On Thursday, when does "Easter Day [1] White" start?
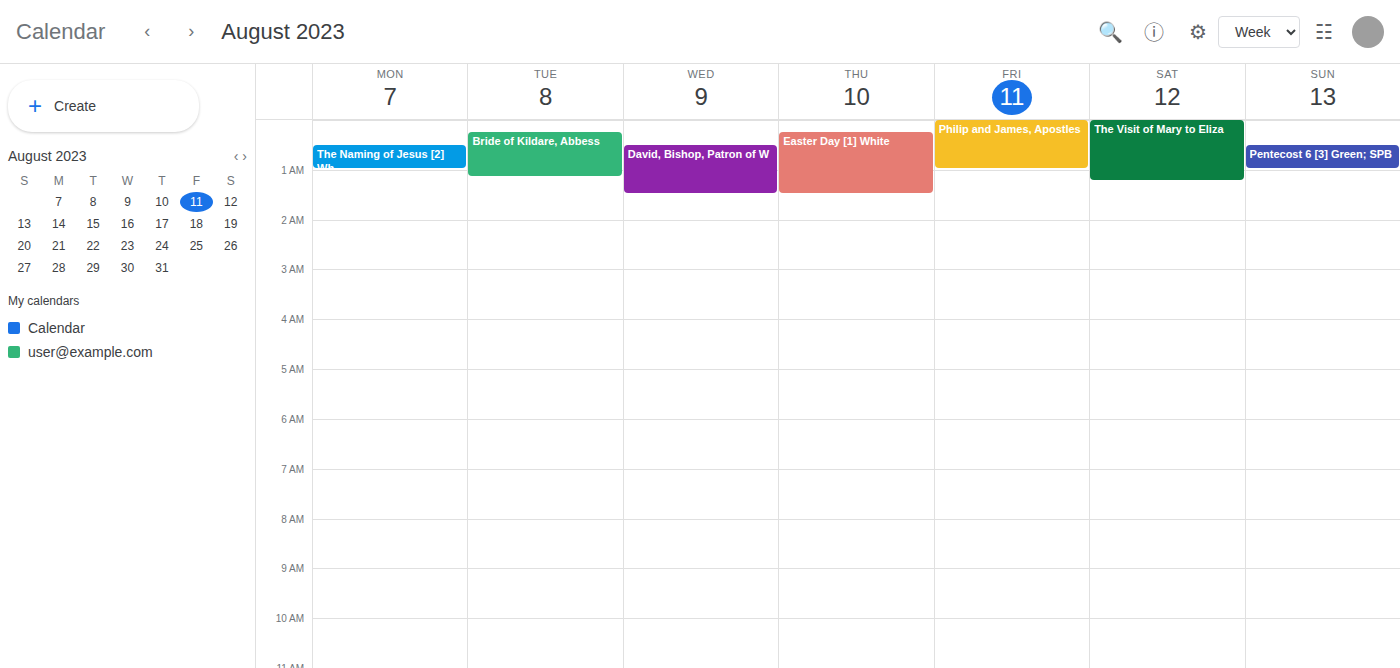
12:15 AM